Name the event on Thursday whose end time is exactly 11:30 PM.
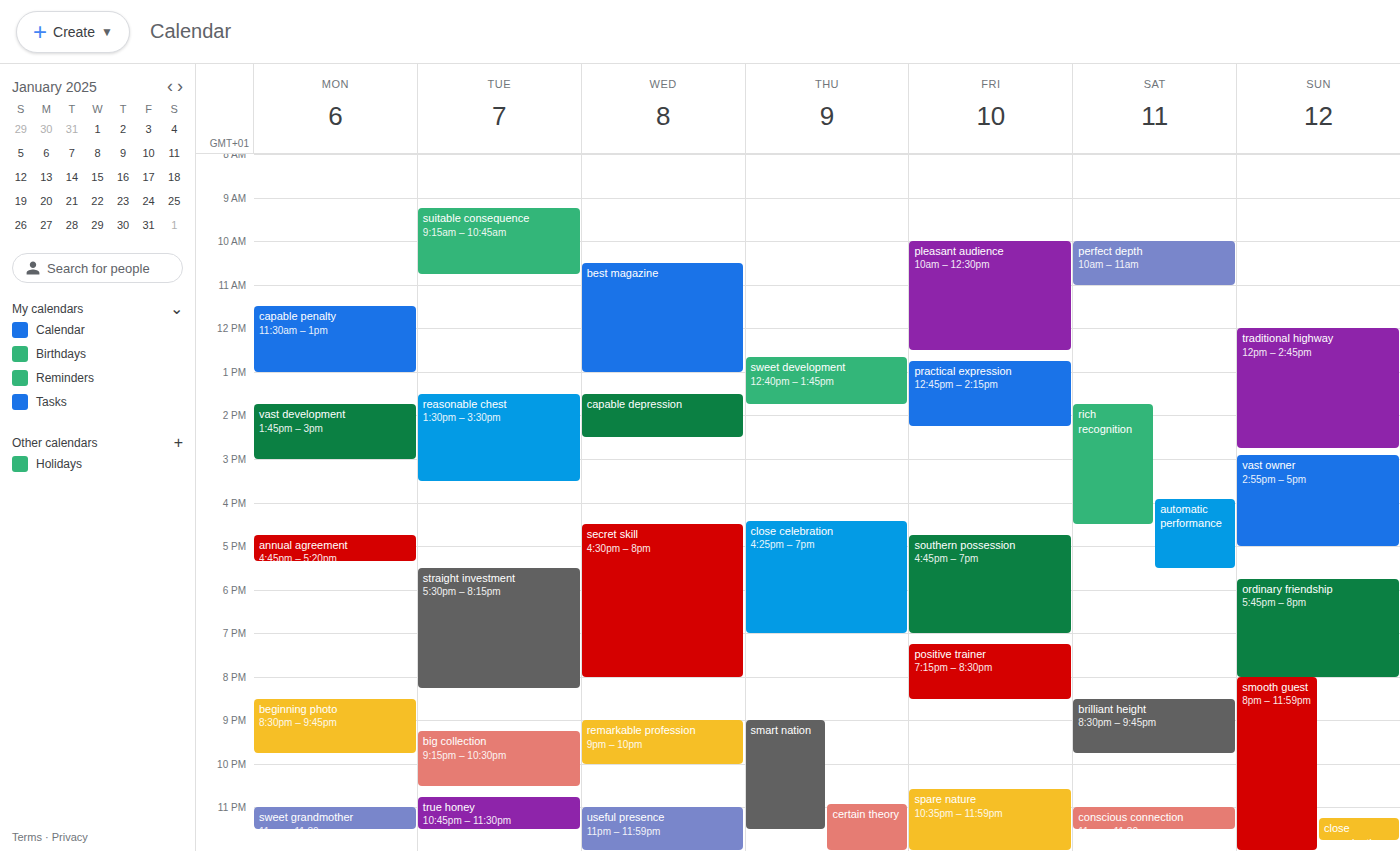
"smart nation"